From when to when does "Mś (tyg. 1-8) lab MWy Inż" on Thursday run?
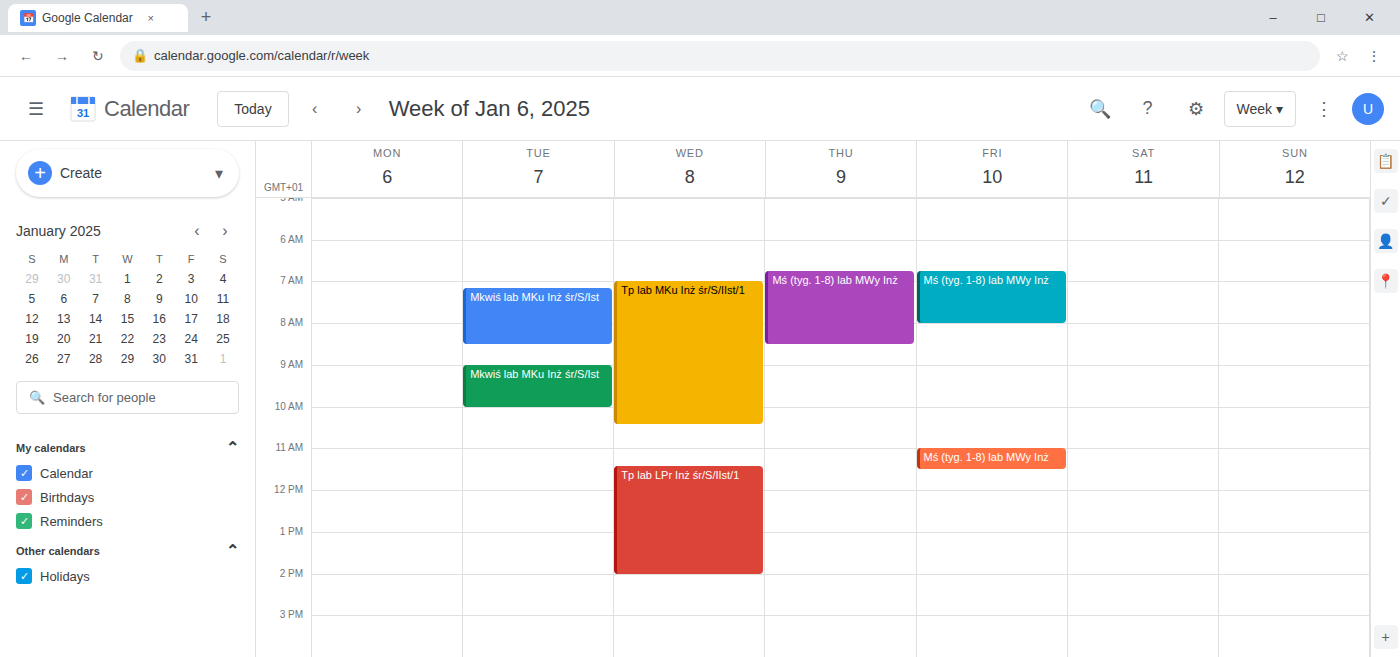
6:45 AM to 8:30 AM